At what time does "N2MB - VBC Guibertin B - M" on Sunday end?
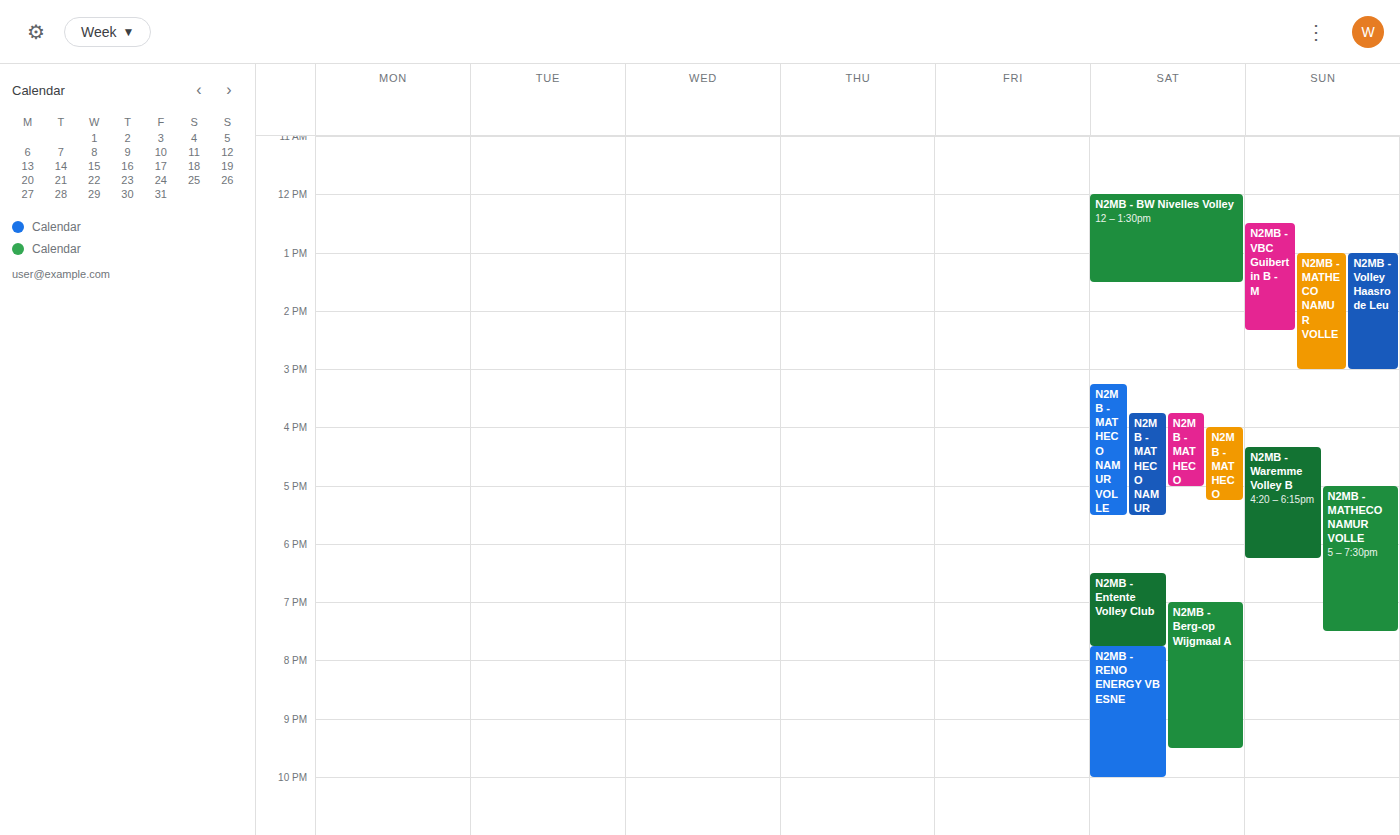
2:20 PM